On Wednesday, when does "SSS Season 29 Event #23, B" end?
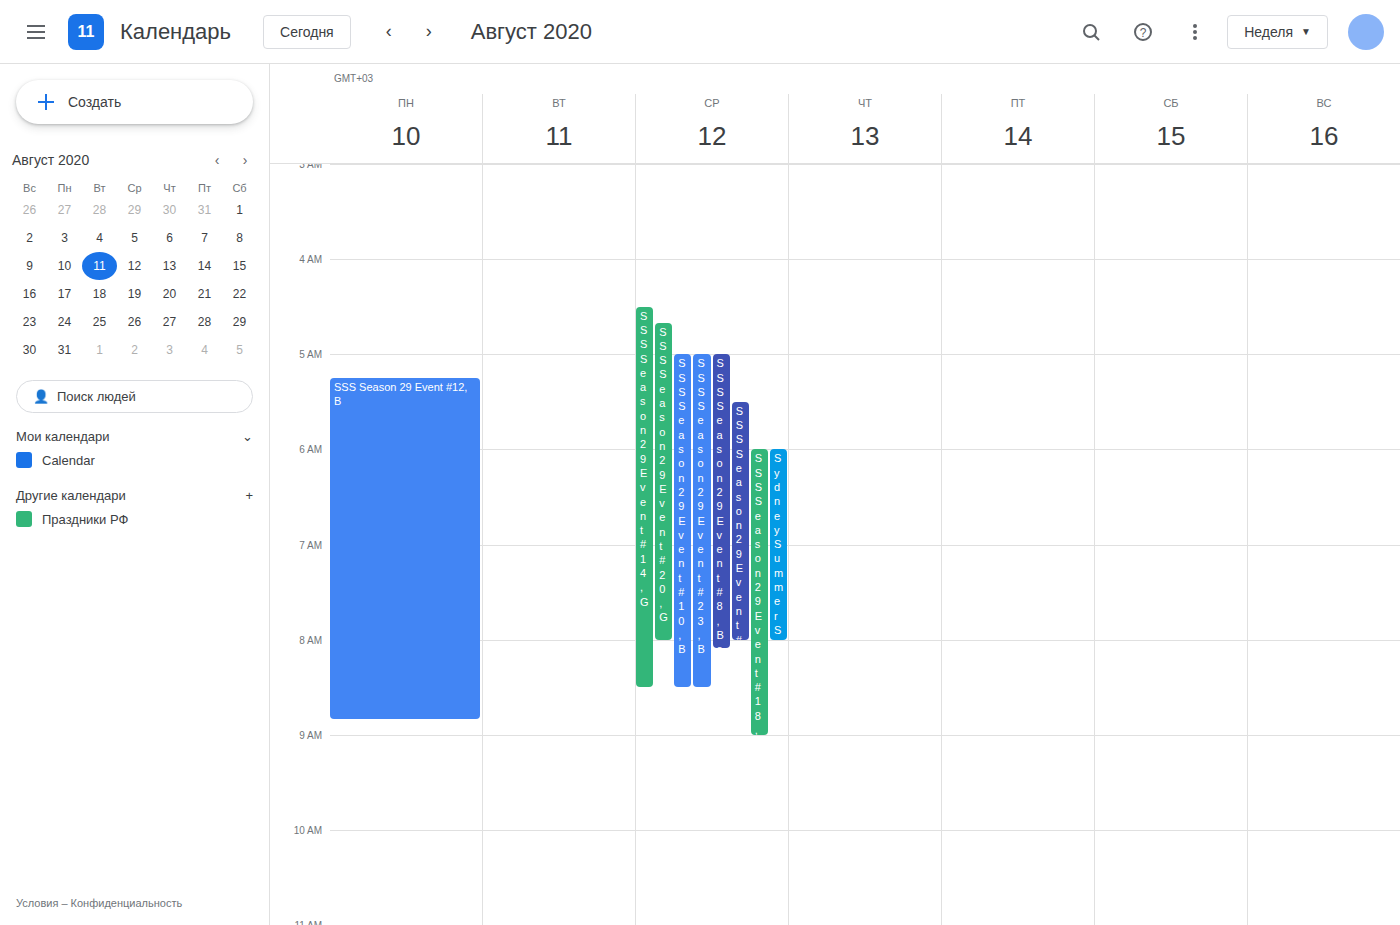
8:30 AM